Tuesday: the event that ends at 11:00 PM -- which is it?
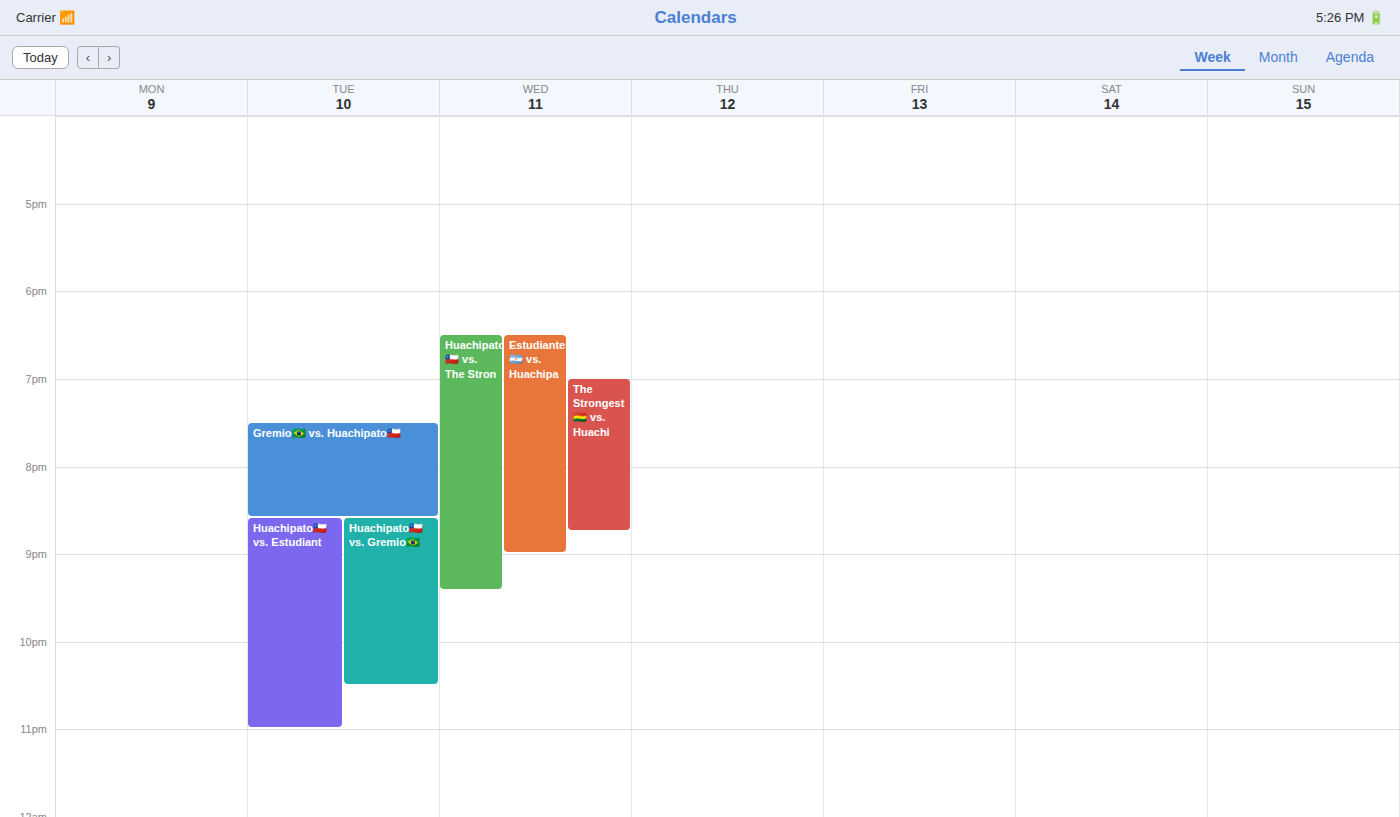
"Huachipato🇨🇱 vs. Estudiant"